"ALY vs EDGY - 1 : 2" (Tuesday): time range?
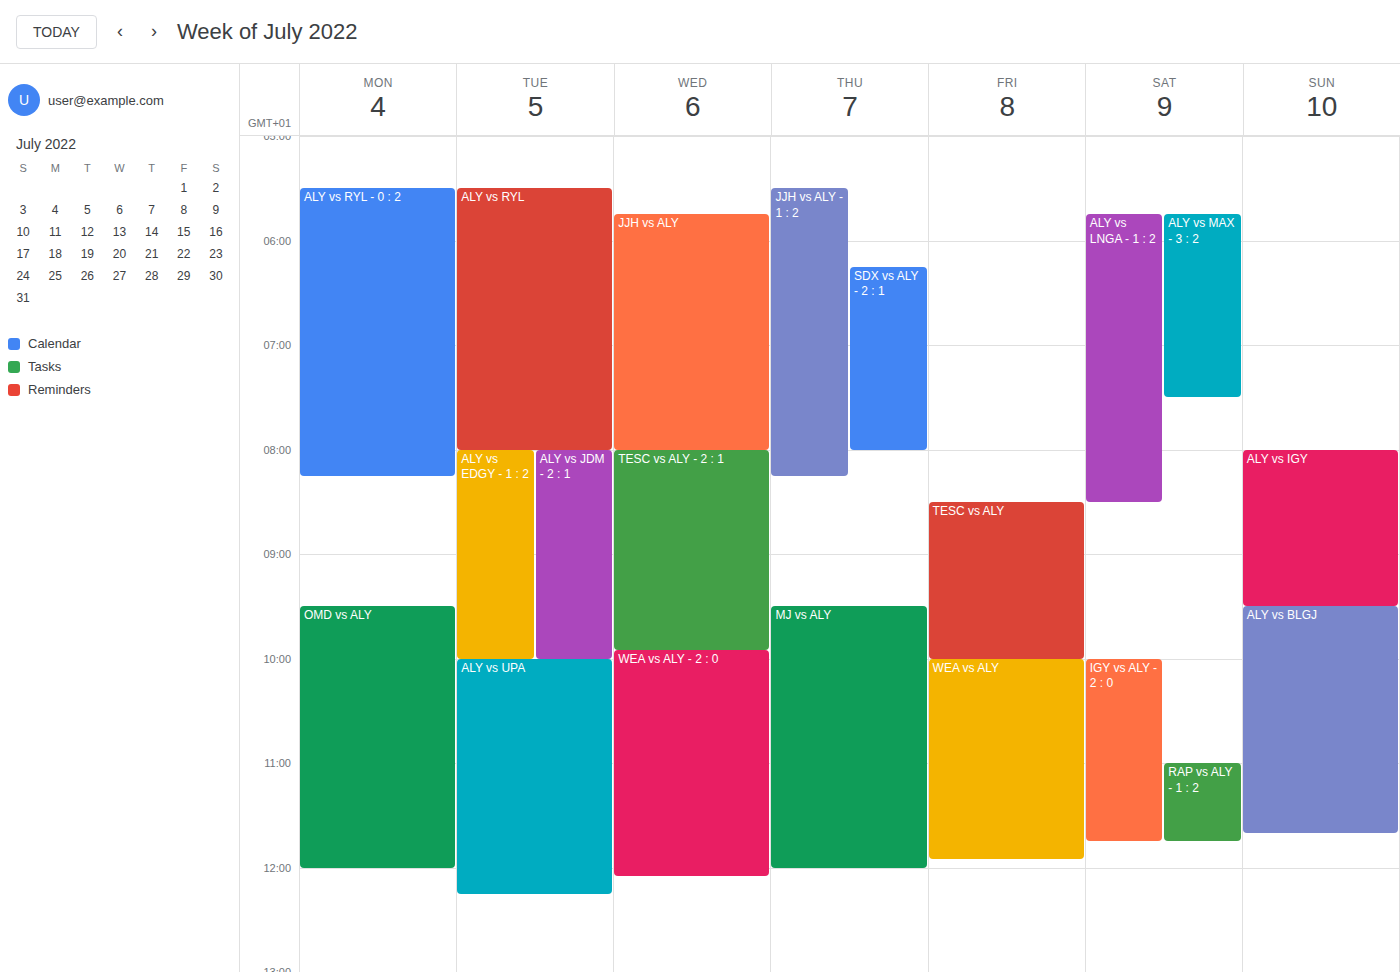
8:00 AM to 10:00 AM